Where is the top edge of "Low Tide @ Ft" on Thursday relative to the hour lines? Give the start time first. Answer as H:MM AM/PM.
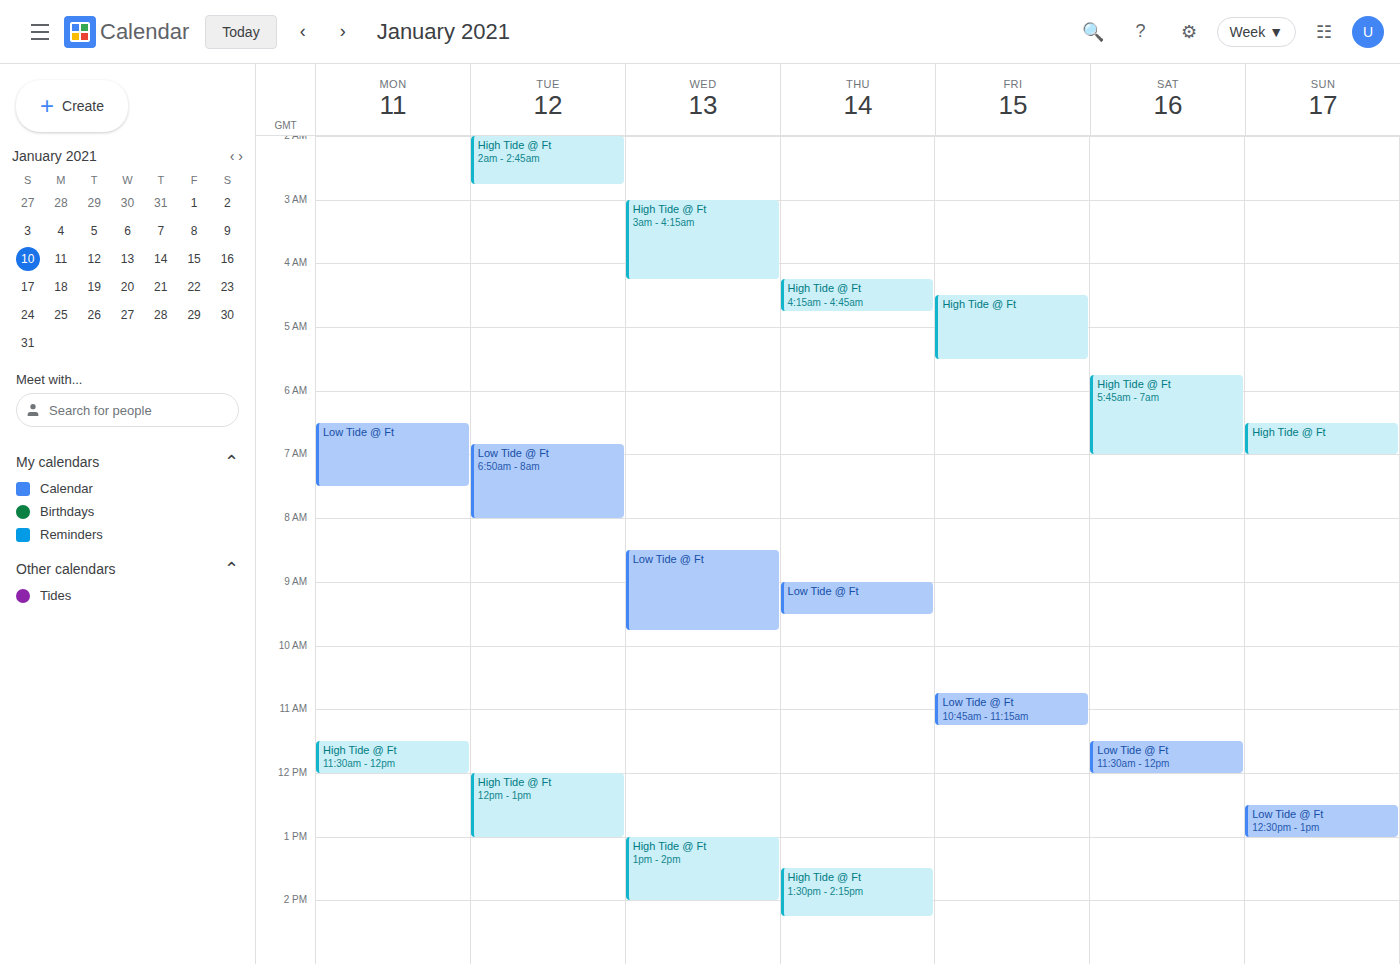
9:00 AM -- exactly on the 9 AM line.